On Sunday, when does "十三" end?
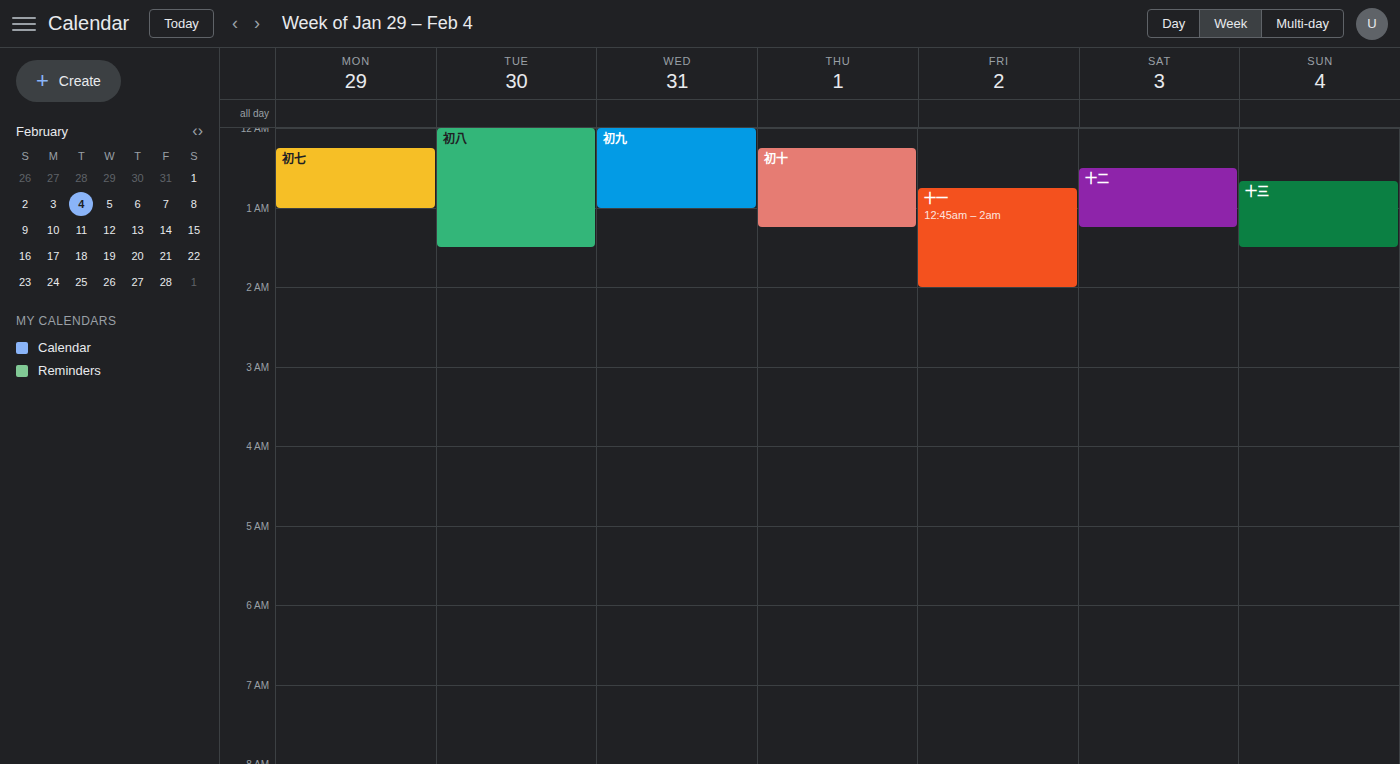
01:30